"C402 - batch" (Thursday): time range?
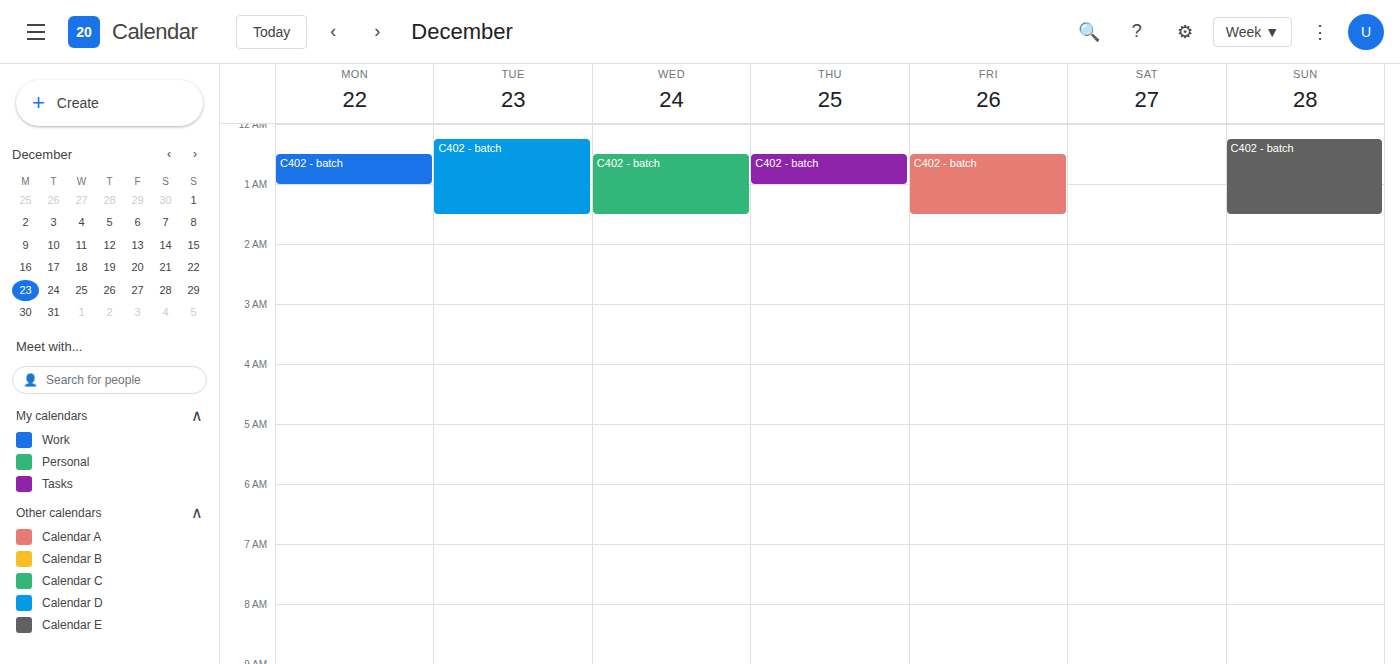
12:30 AM to 1:00 AM